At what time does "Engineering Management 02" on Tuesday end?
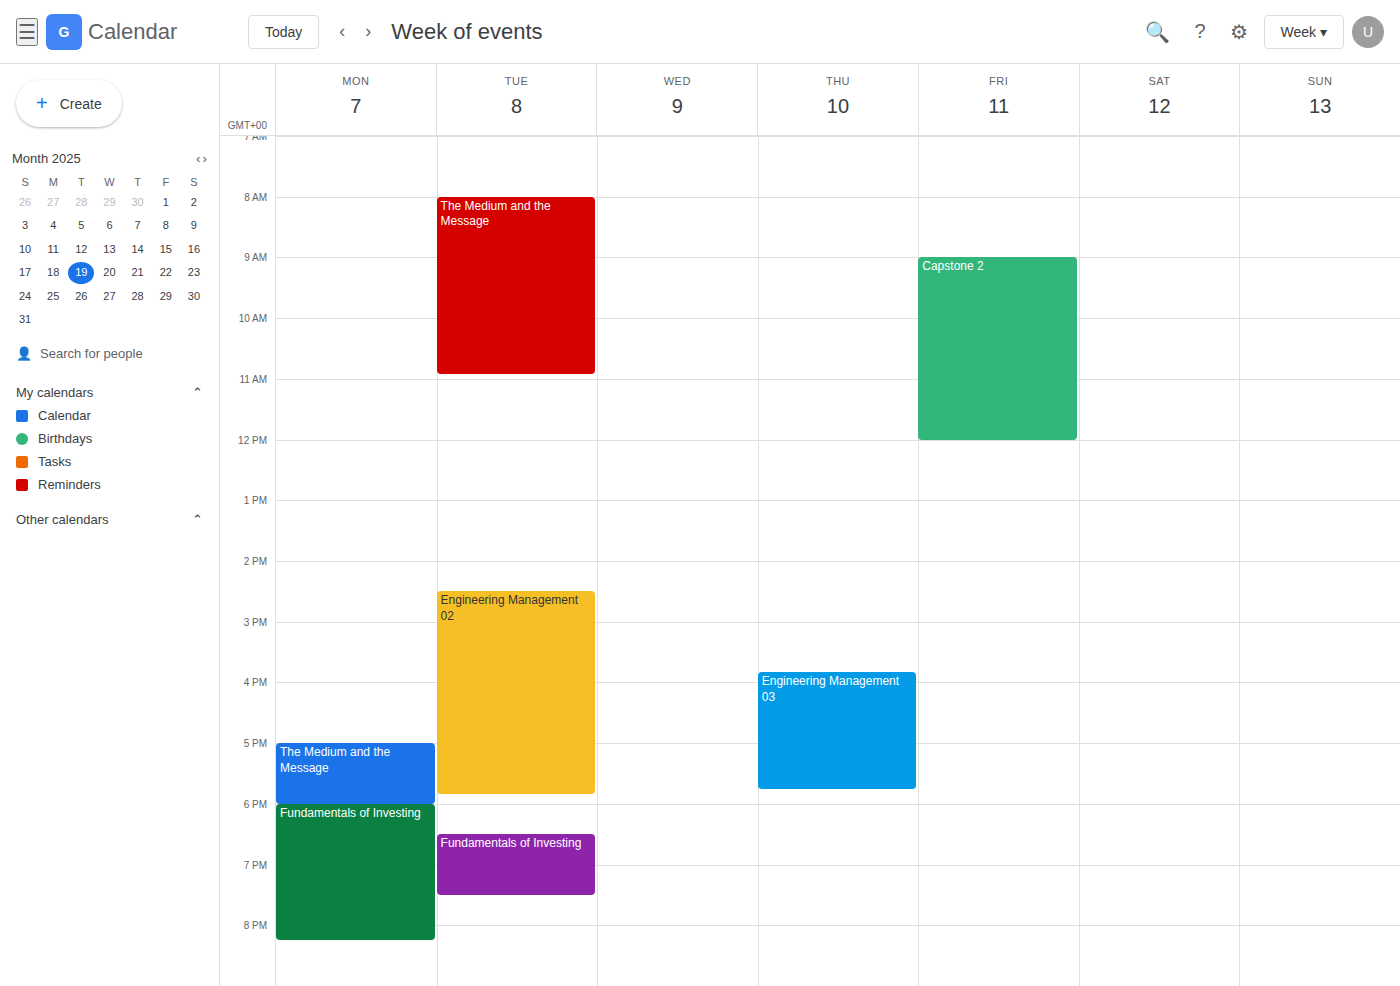
5:50 PM